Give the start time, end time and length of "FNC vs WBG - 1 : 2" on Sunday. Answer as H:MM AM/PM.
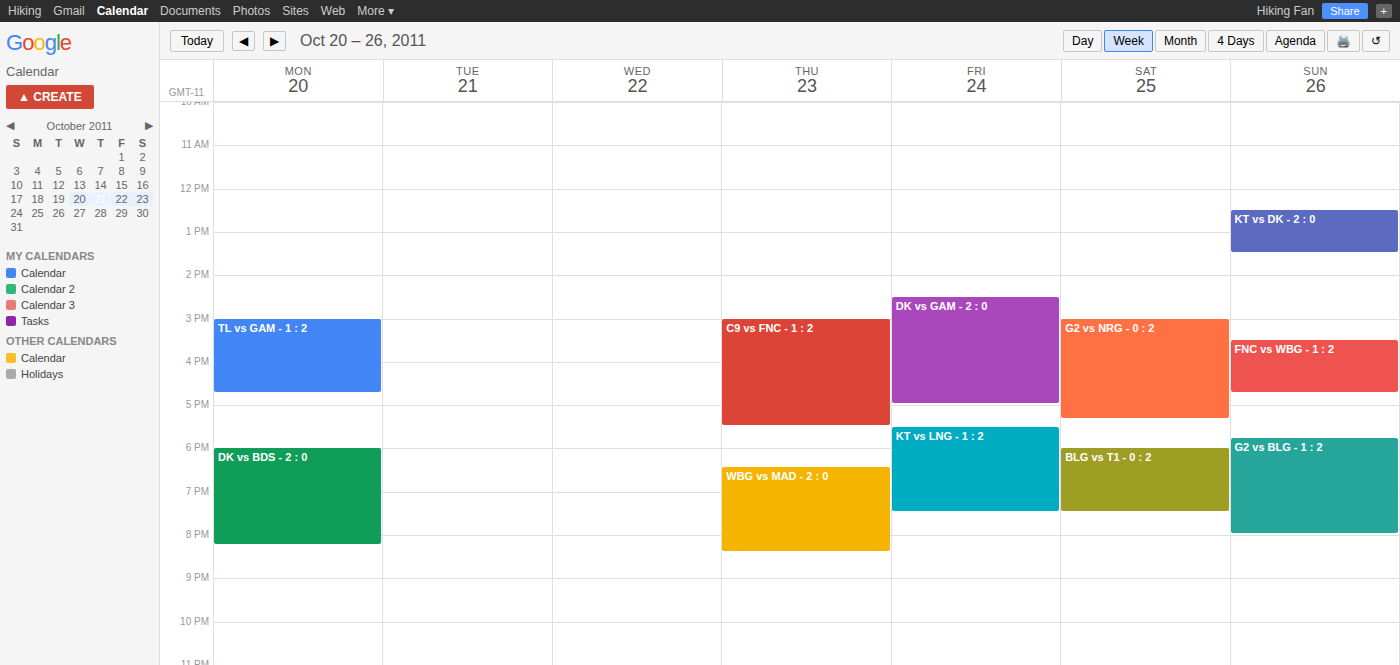
3:30 PM to 4:45 PM, 1 hour 15 minutes